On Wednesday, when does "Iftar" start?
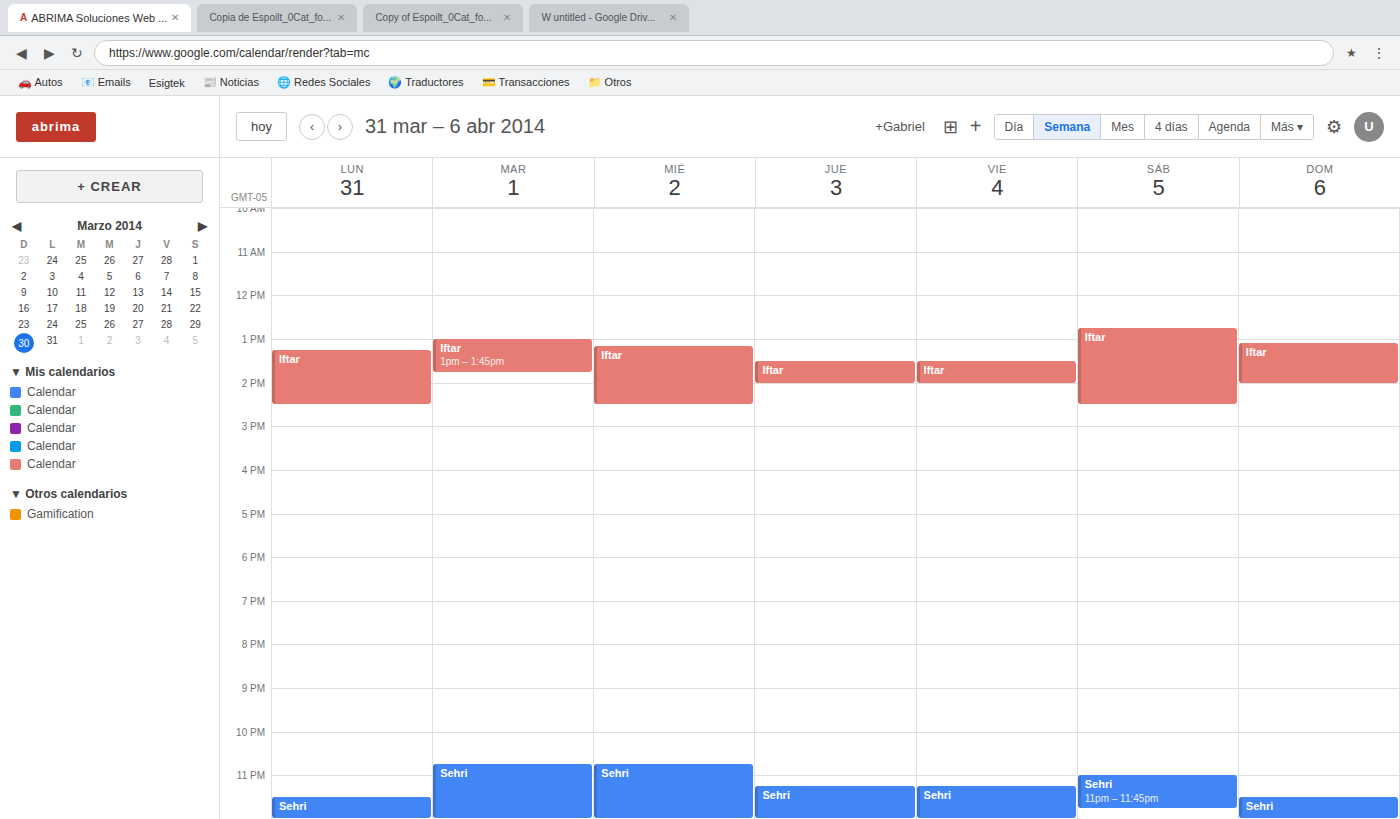
1:10 PM